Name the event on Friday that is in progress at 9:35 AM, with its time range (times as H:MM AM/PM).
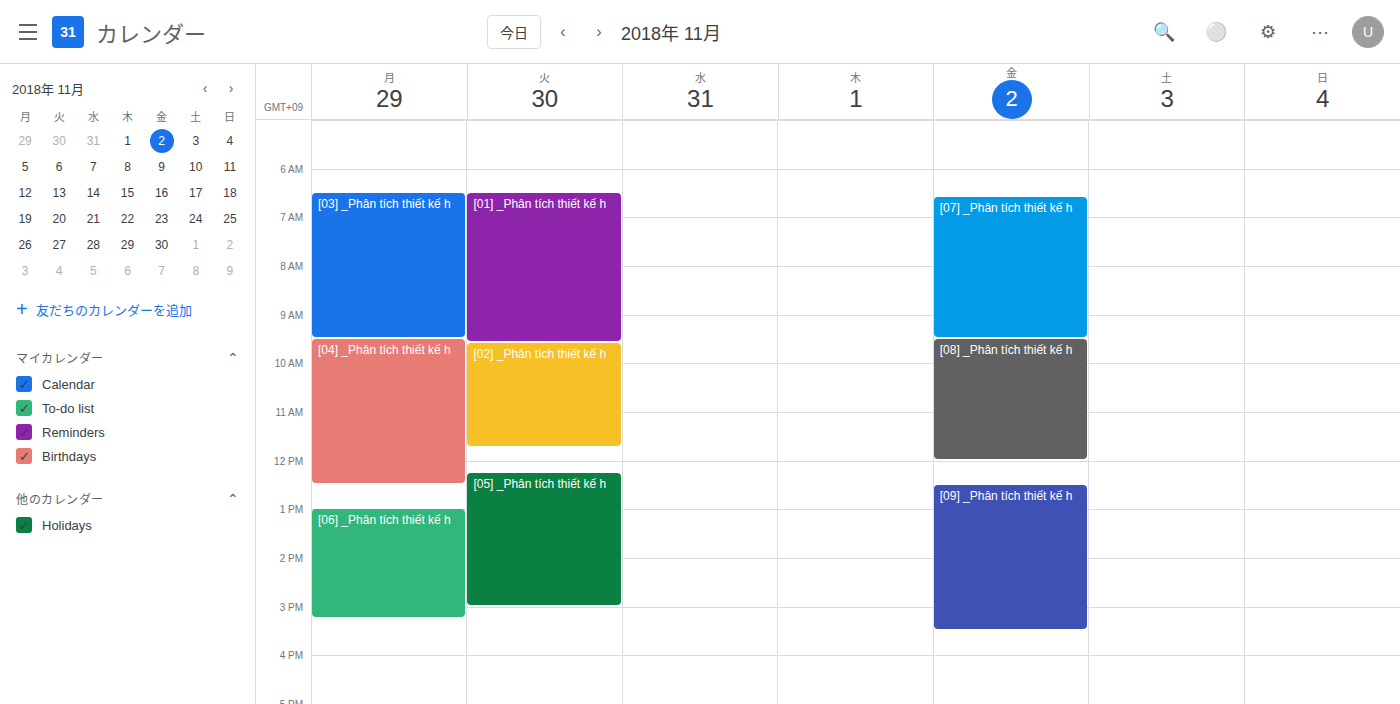
"[08] _Phân tích thiết kế h", 9:30 AM to 12:00 PM